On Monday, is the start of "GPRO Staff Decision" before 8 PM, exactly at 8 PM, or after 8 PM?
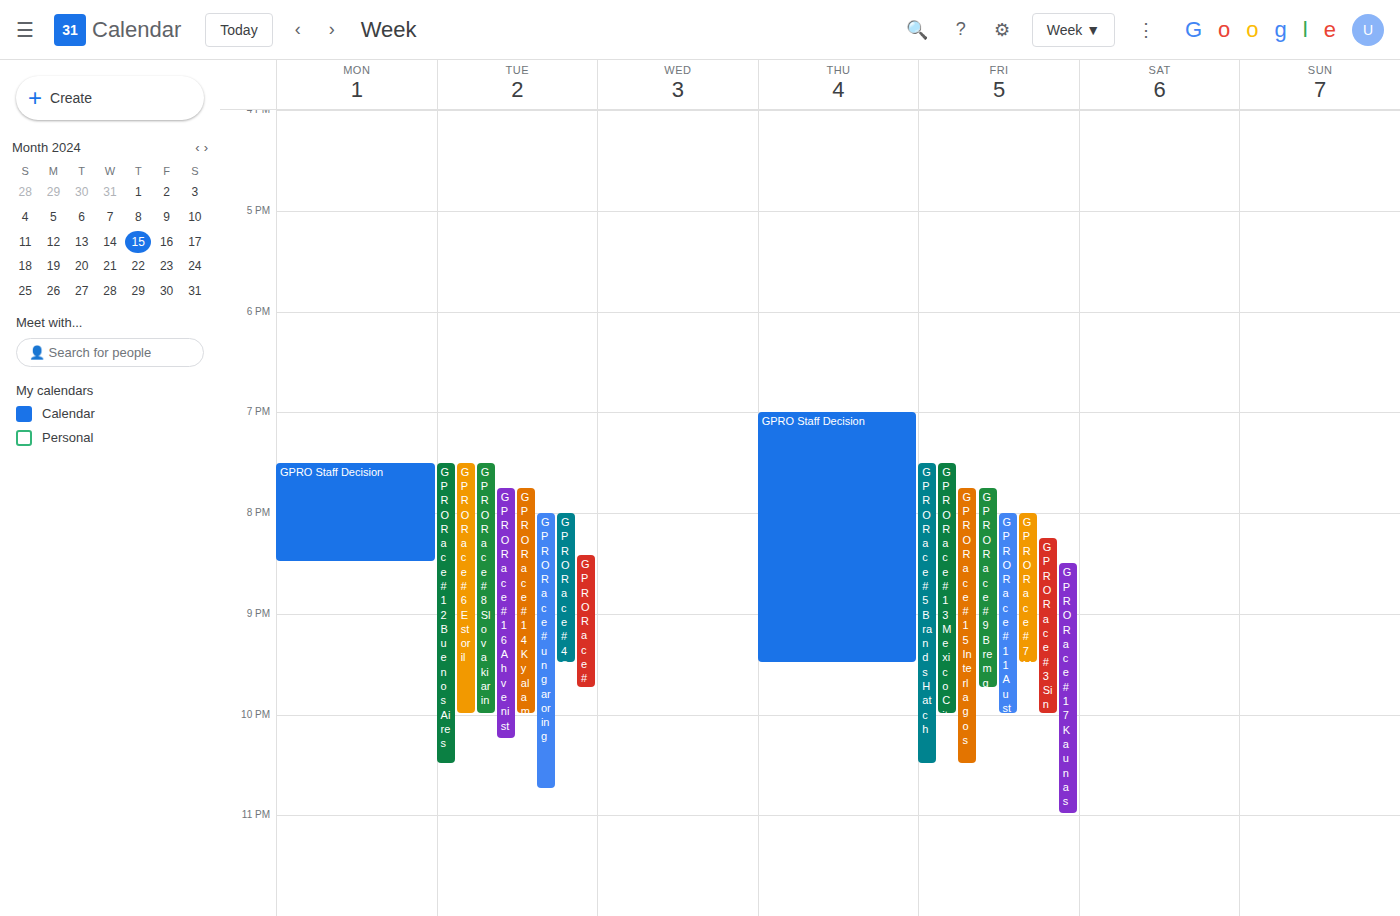
7:30 PM -- before 8 PM, 30 minutes above the 8 PM line.